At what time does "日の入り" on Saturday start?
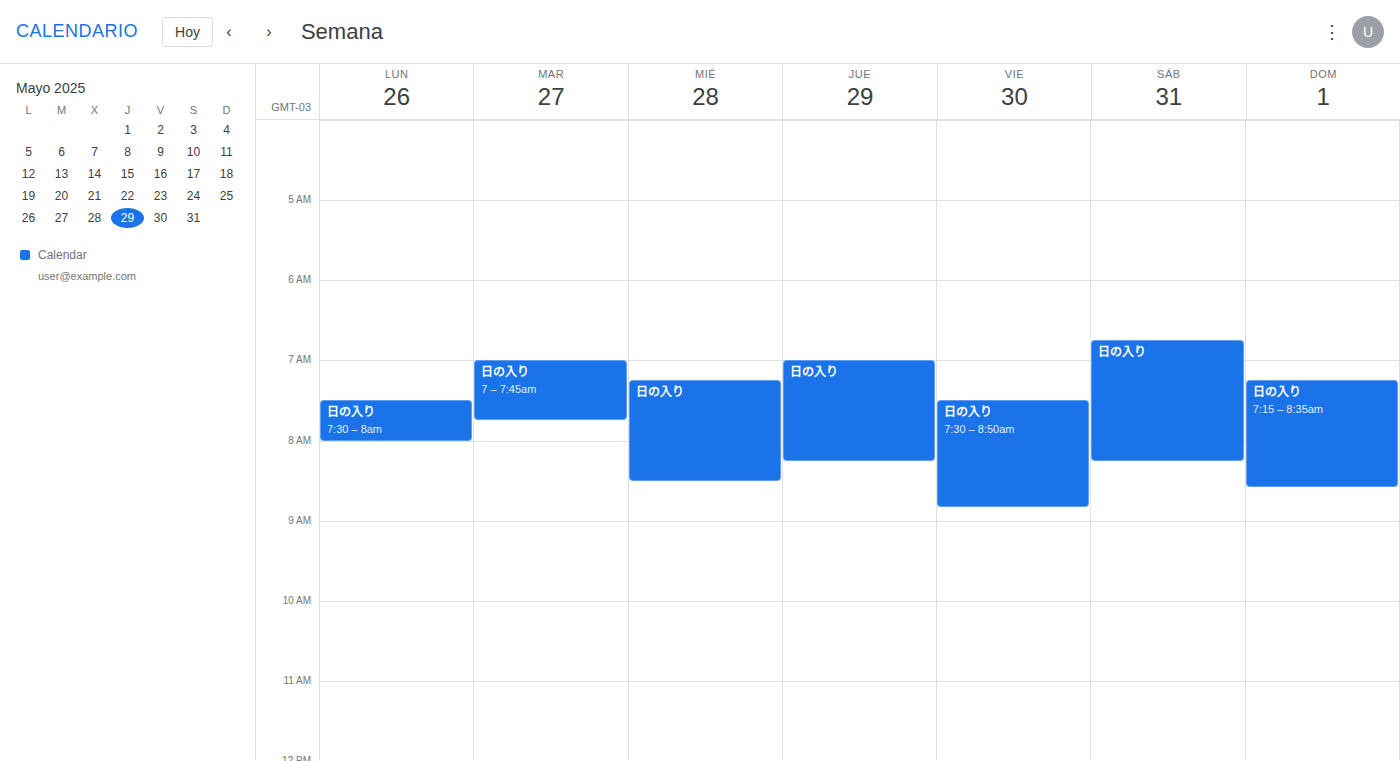
06:45